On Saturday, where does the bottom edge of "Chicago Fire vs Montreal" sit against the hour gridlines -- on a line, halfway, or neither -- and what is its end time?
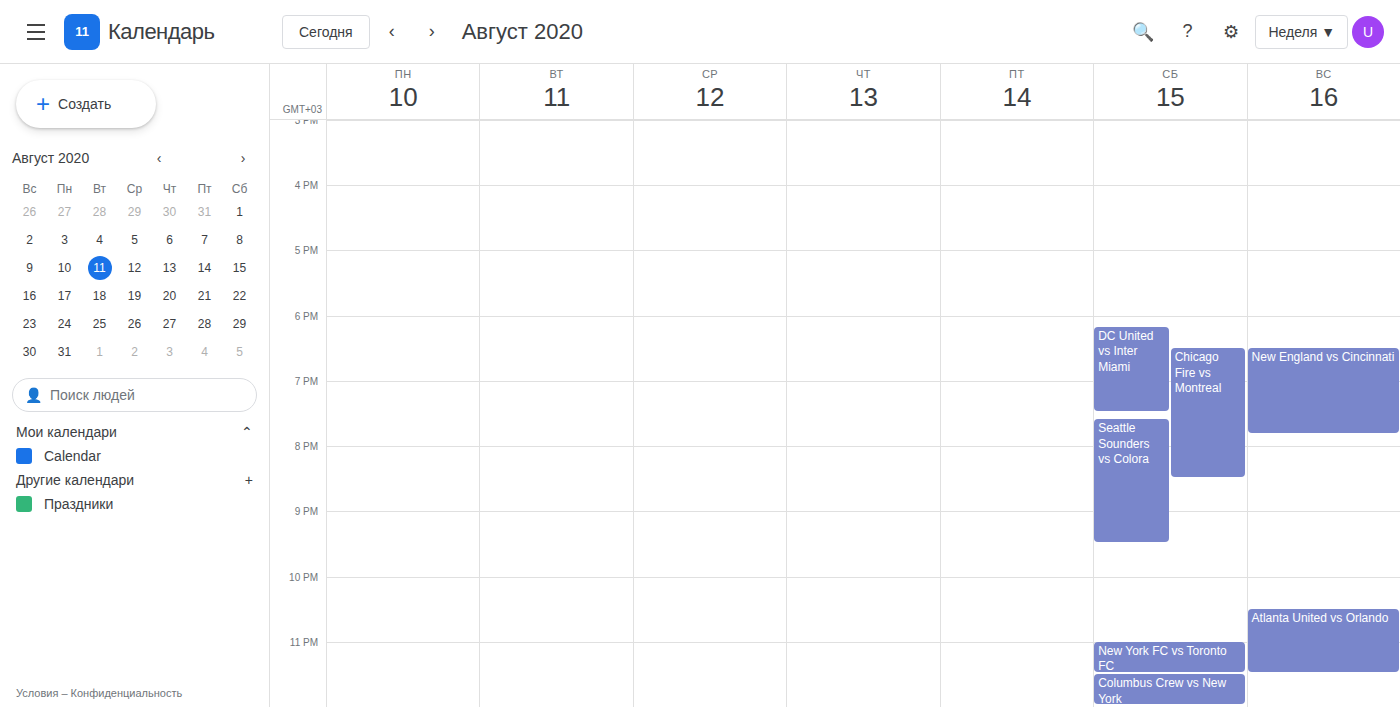
8:30 PM -- halfway between the 8 PM and 9 PM lines.